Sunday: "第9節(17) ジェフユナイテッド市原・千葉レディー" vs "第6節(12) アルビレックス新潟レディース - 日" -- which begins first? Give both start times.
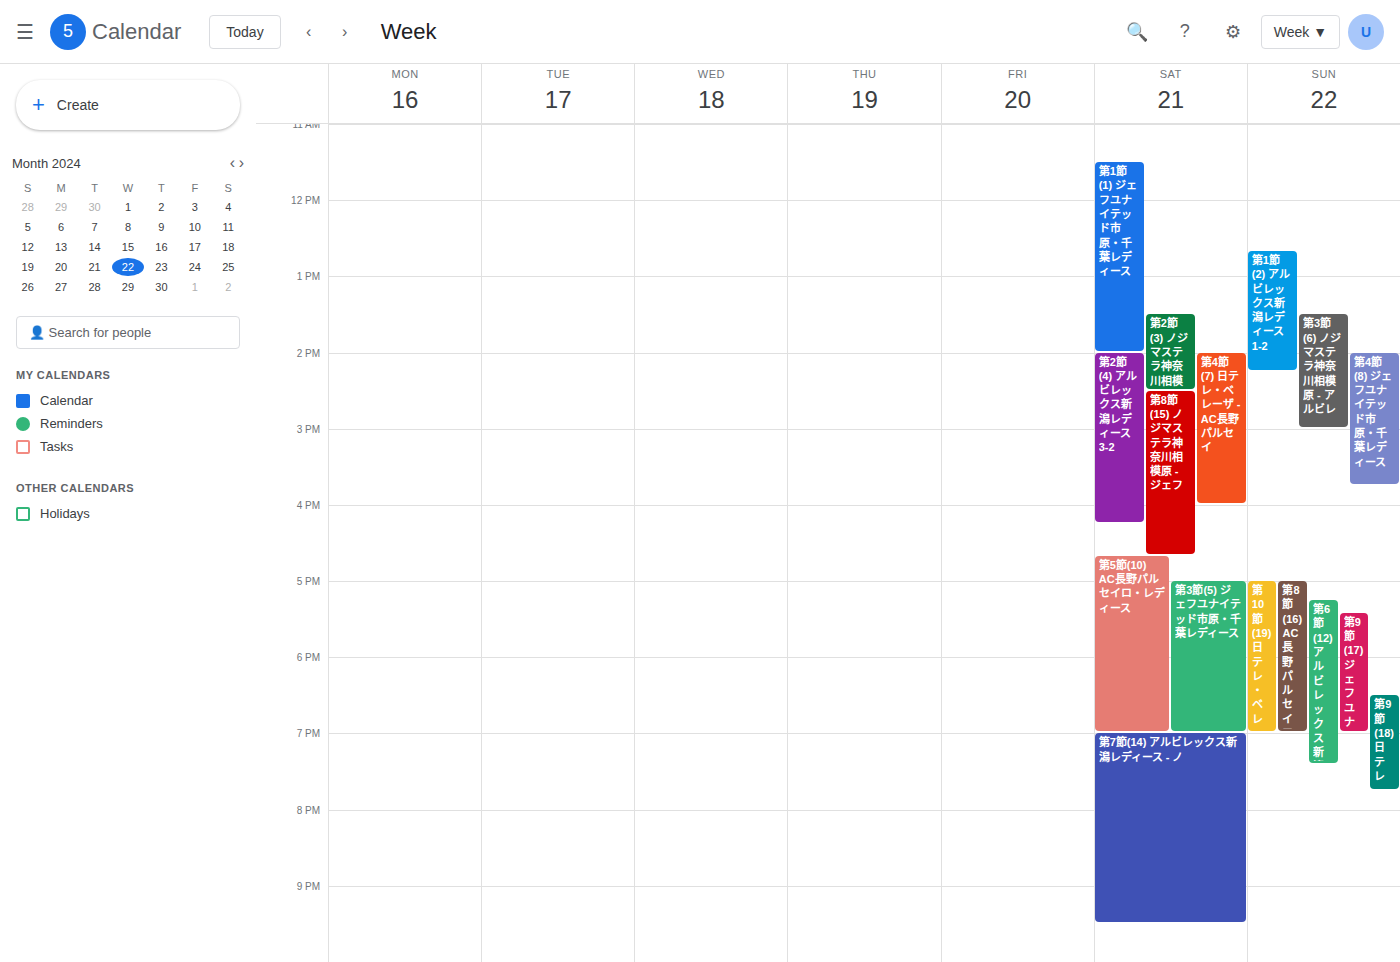
"第6節(12) アルビレックス新潟レディース - 日" 5:15 PM; "第9節(17) ジェフユナイテッド市原・千葉レディー" 5:25 PM.